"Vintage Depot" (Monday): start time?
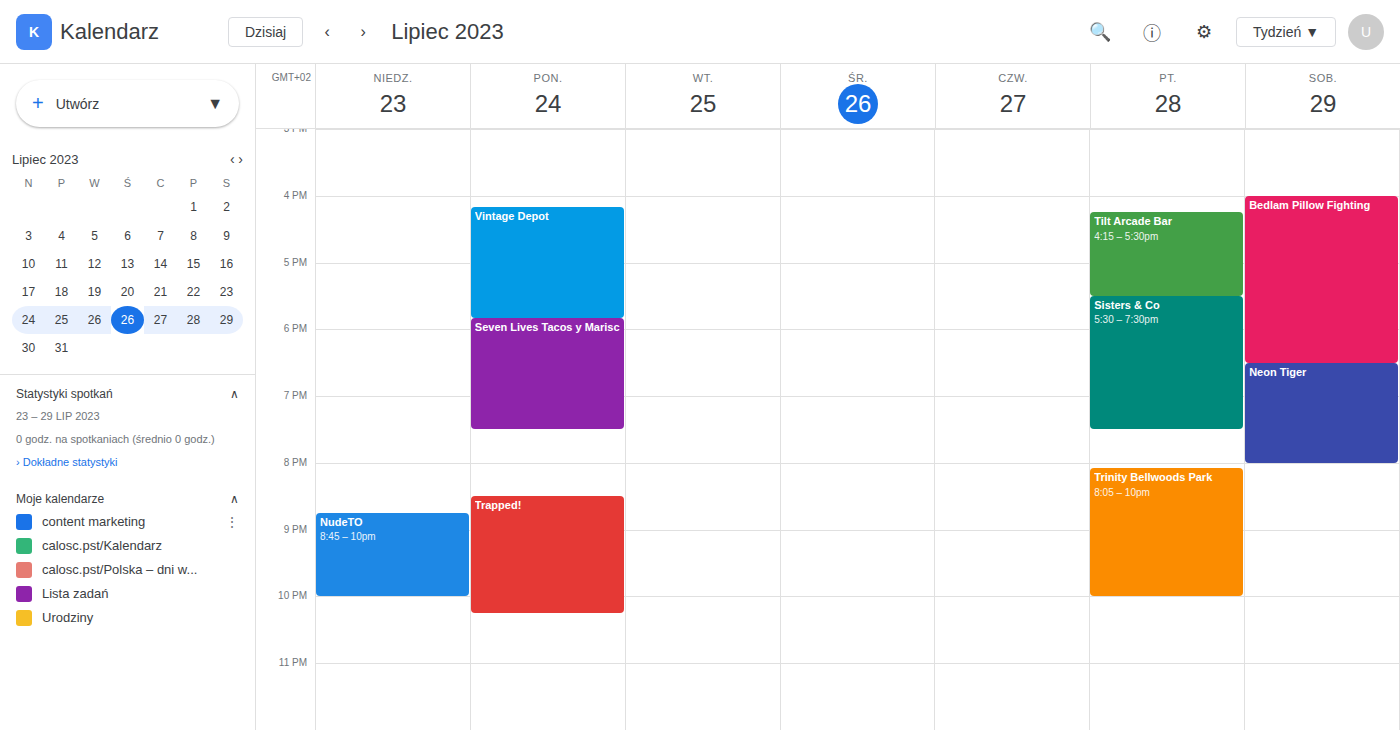
4:10 PM